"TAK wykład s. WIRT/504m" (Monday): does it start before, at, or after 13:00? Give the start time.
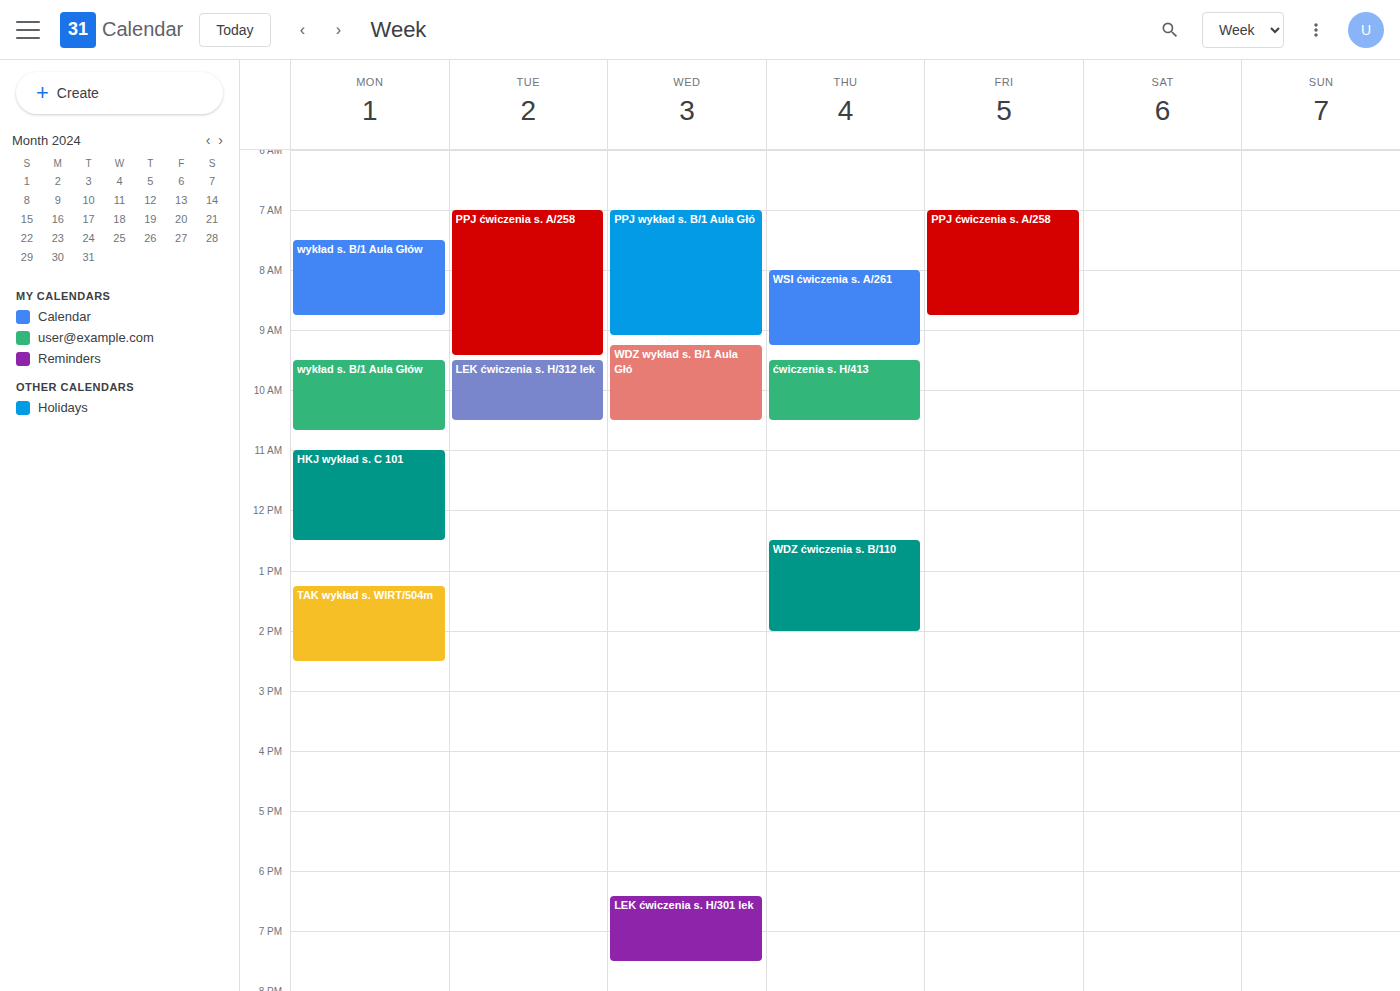
13:15 -- after 13:00, 15 minutes below the 13:00 line.